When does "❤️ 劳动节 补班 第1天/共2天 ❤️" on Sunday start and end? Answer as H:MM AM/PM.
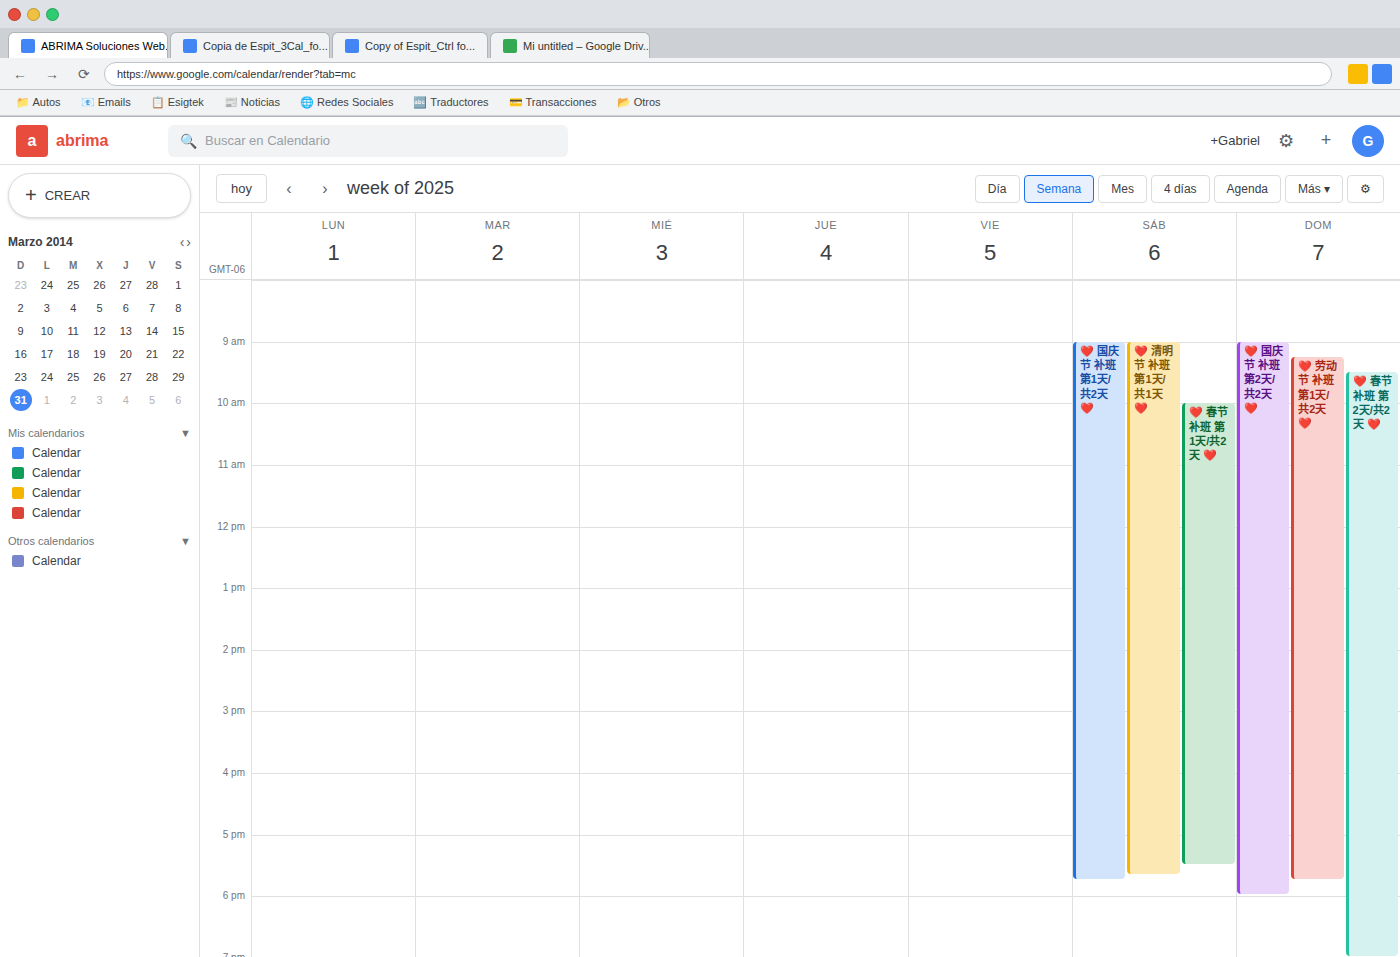
9:15 AM to 5:45 PM